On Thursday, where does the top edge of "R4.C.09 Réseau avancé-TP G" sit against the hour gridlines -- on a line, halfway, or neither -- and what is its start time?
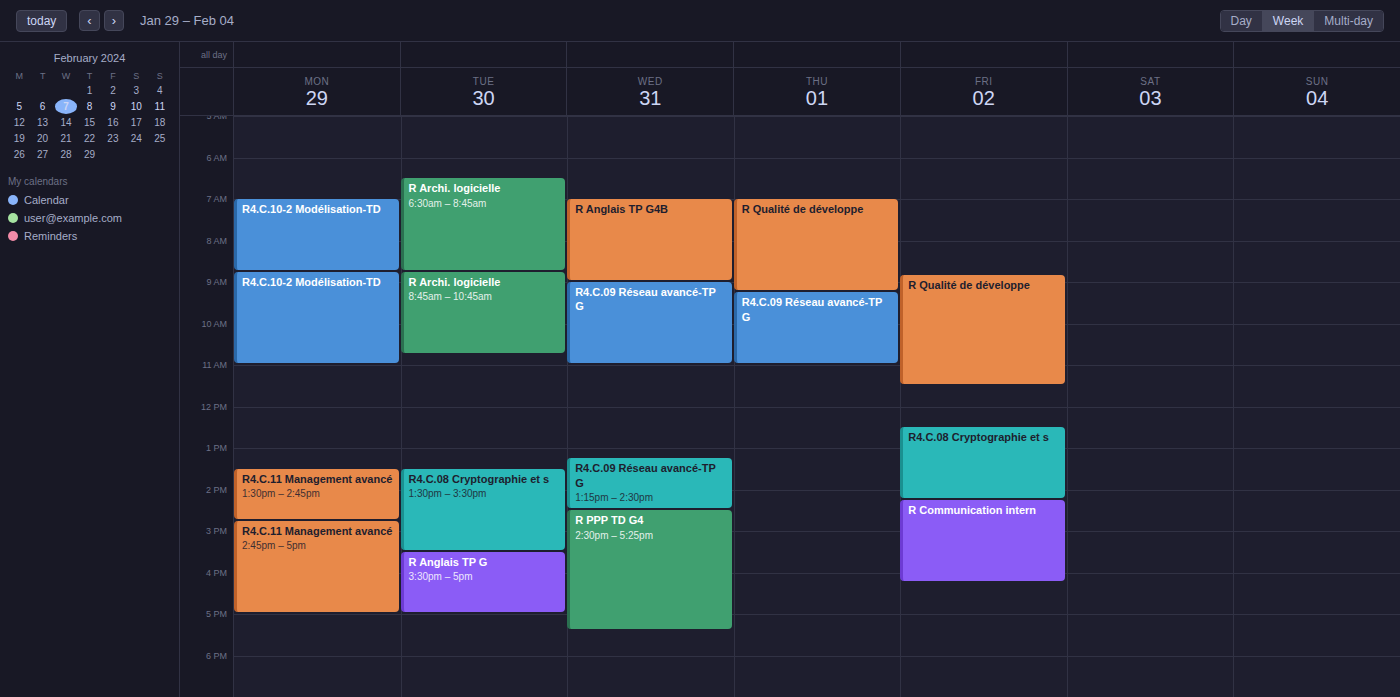
9:15 AM -- neither: a quarter of the way from the 9 AM line to the 10 AM line.